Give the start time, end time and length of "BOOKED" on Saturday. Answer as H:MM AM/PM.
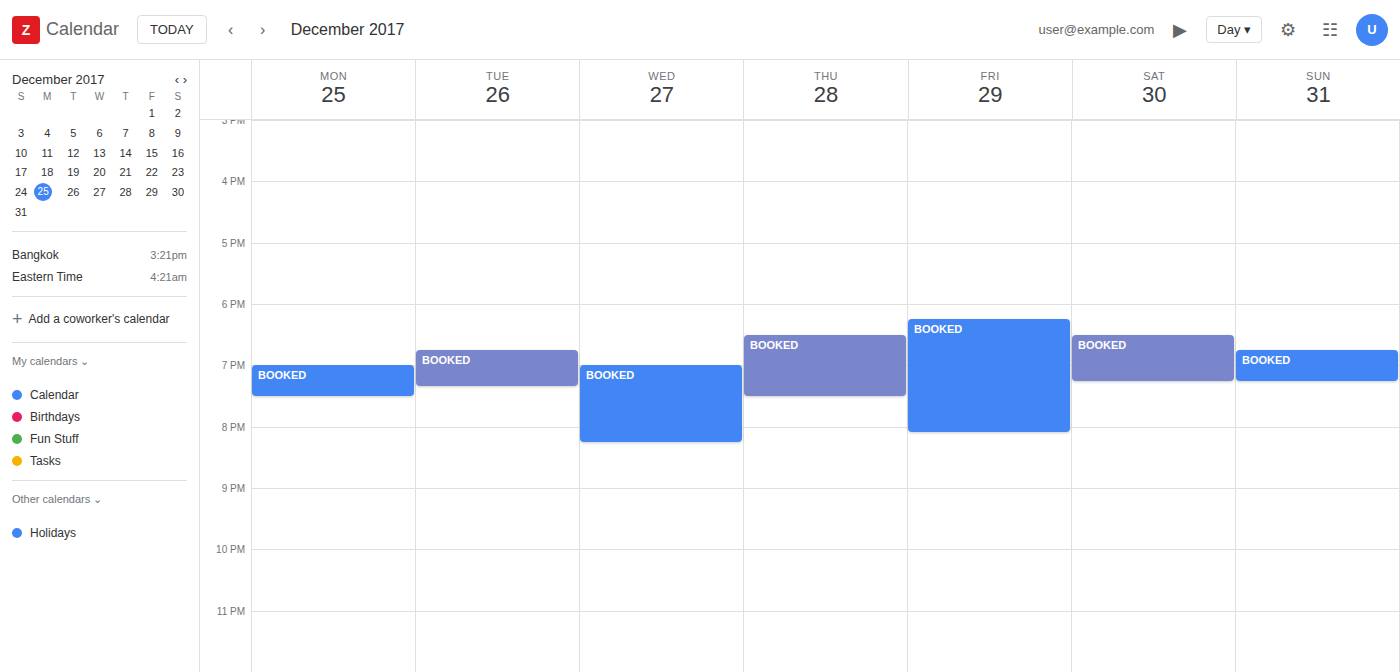
6:30 PM to 7:15 PM, 45 minutes